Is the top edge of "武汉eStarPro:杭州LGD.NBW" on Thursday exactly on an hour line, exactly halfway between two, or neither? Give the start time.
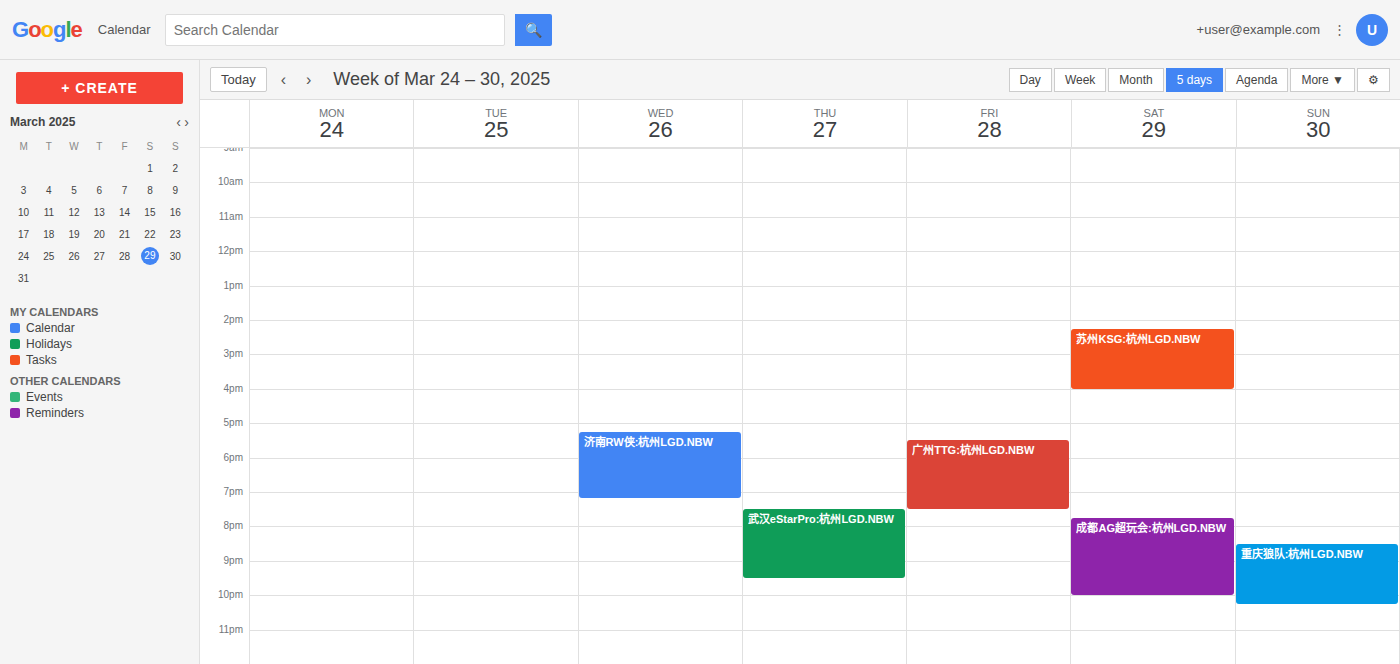
7:30 PM -- halfway between the 7 PM and 8 PM lines.